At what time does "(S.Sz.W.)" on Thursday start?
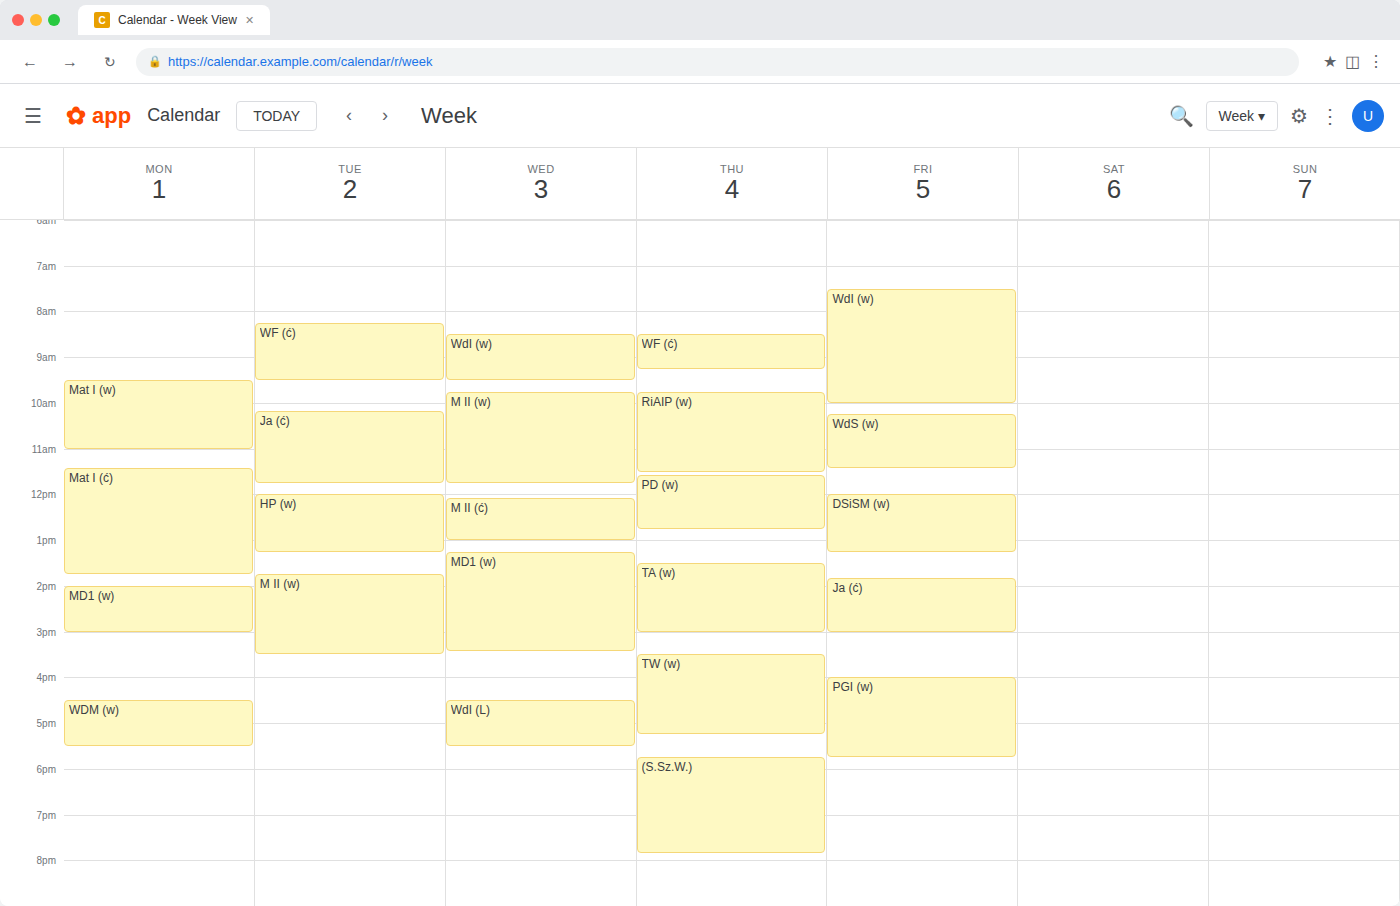
5:45 PM